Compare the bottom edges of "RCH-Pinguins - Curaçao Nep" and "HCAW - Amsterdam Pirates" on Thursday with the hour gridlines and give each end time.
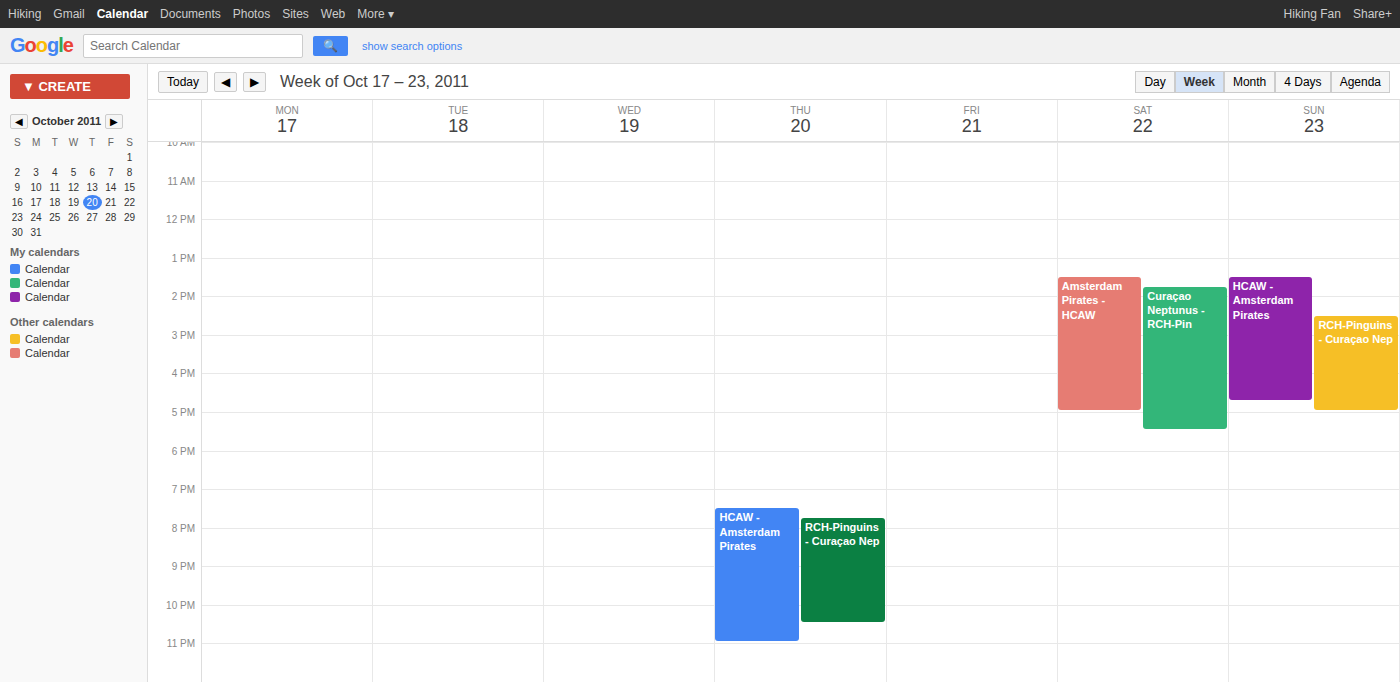
"RCH-Pinguins - Curaçao Nep": 10:30 PM, halfway between the 10 PM and 11 PM lines. "HCAW - Amsterdam Pirates": 11:00 PM, exactly on the 11 PM line.